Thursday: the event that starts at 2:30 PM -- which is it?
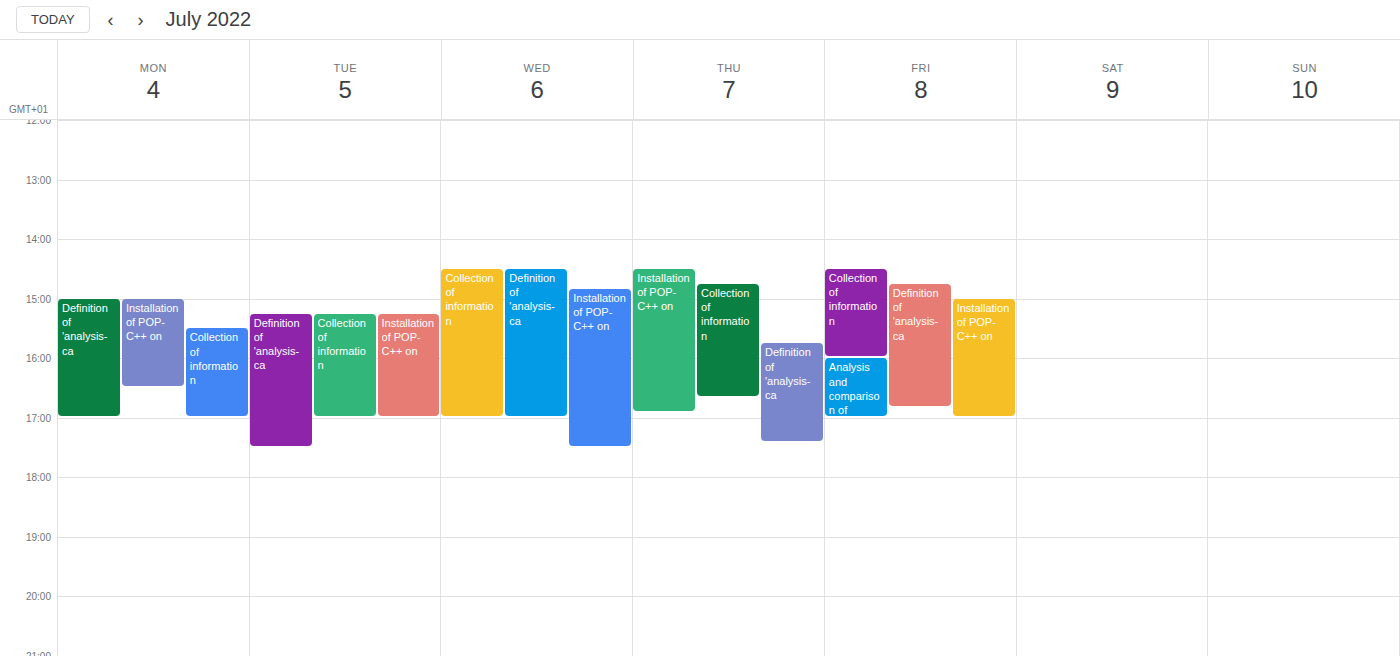
"Installation of POP-C++ on"